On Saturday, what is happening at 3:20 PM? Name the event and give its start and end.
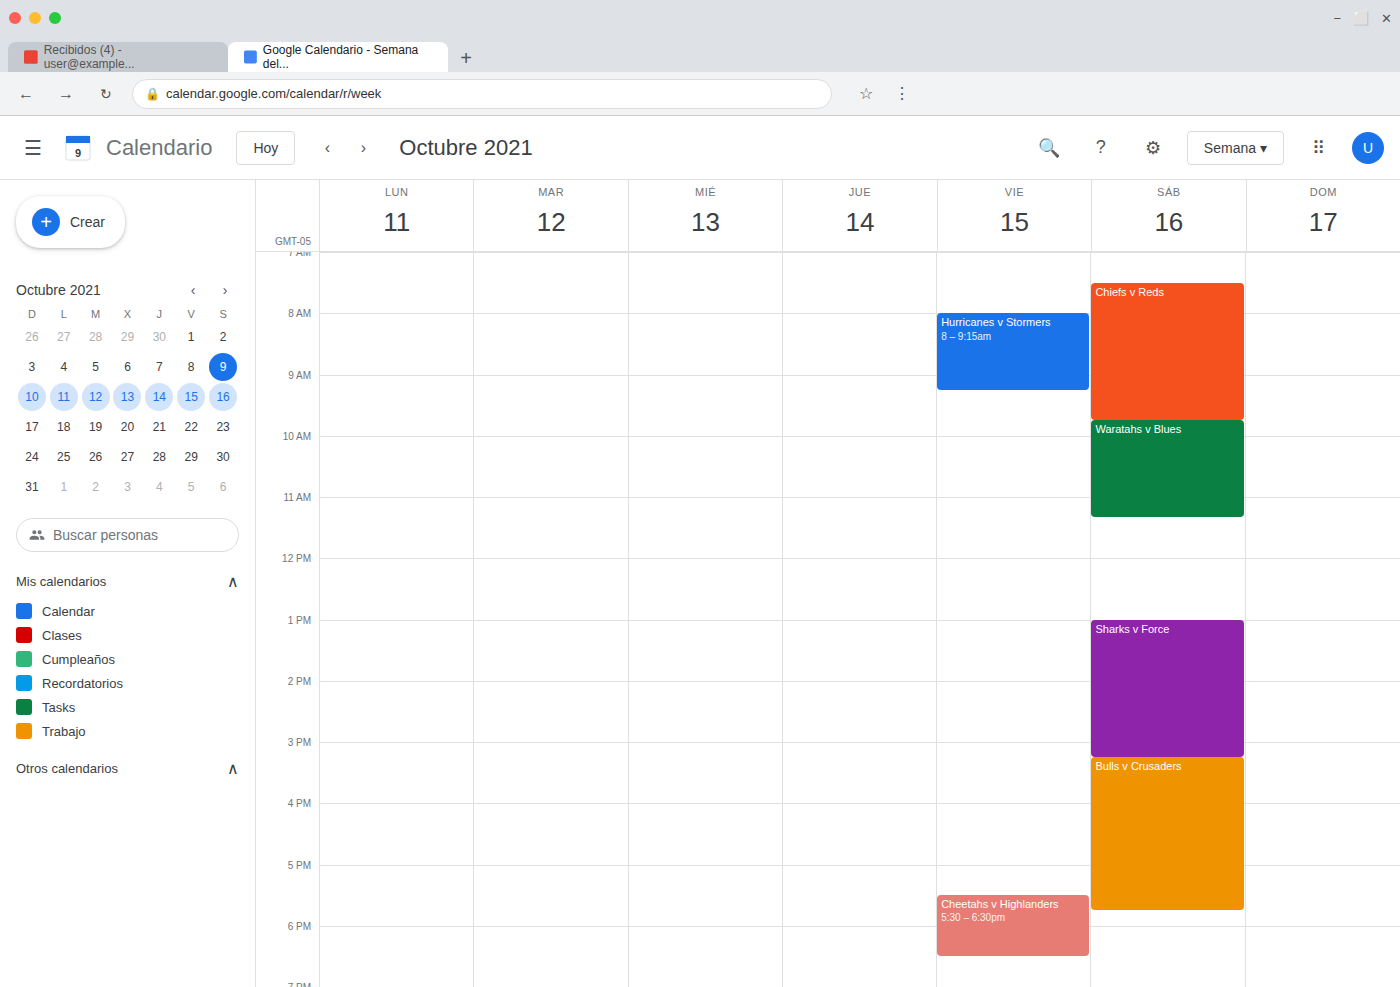
"Bulls v Crusaders", 3:15 PM to 5:45 PM